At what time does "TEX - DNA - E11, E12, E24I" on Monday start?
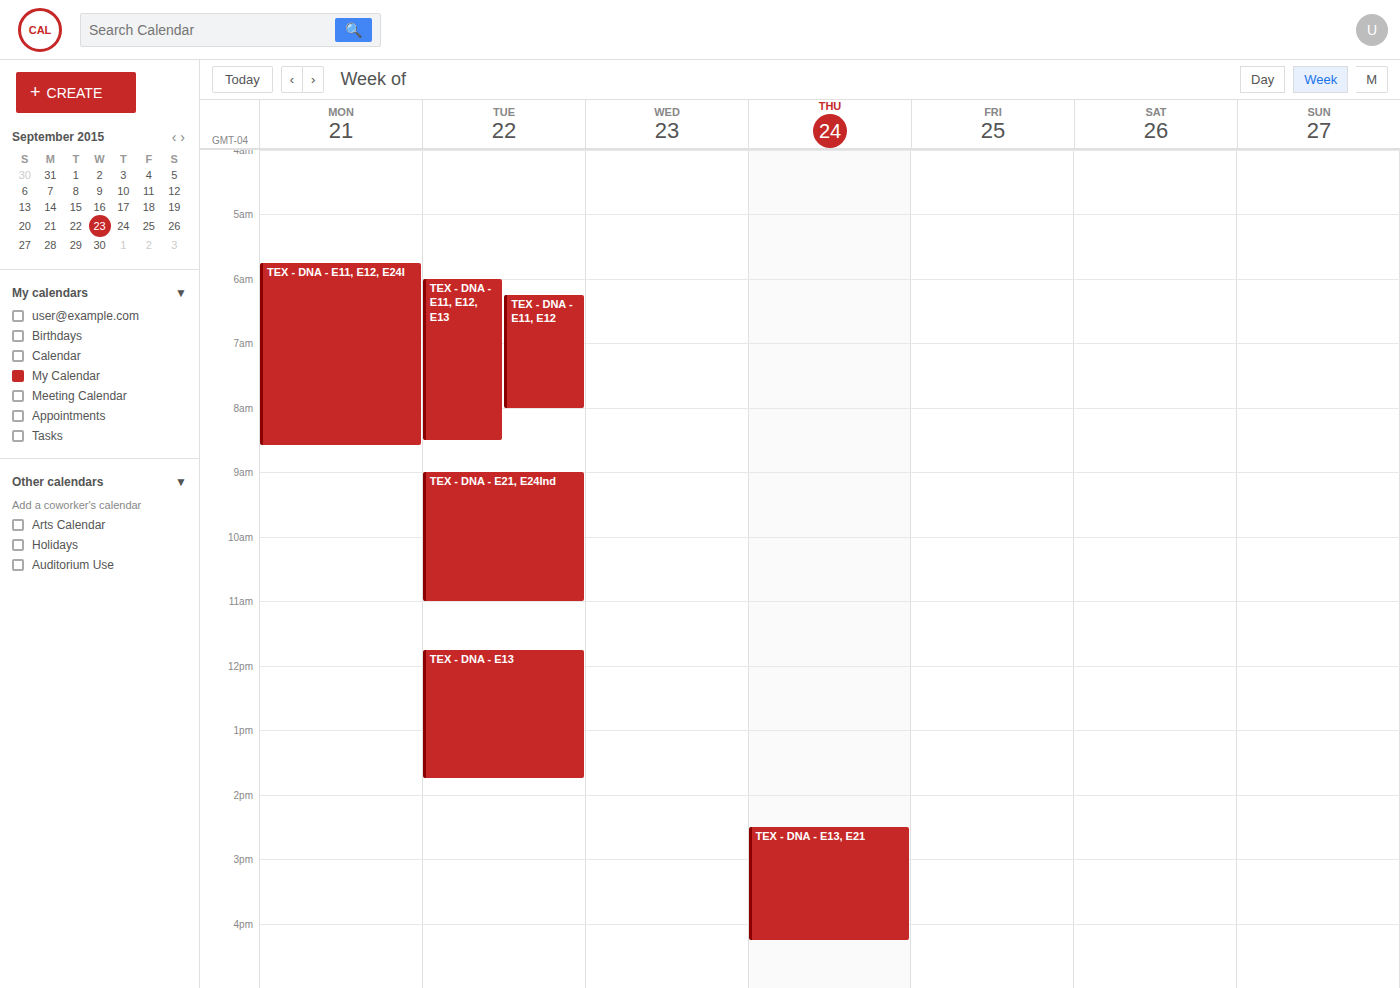
5:45 AM